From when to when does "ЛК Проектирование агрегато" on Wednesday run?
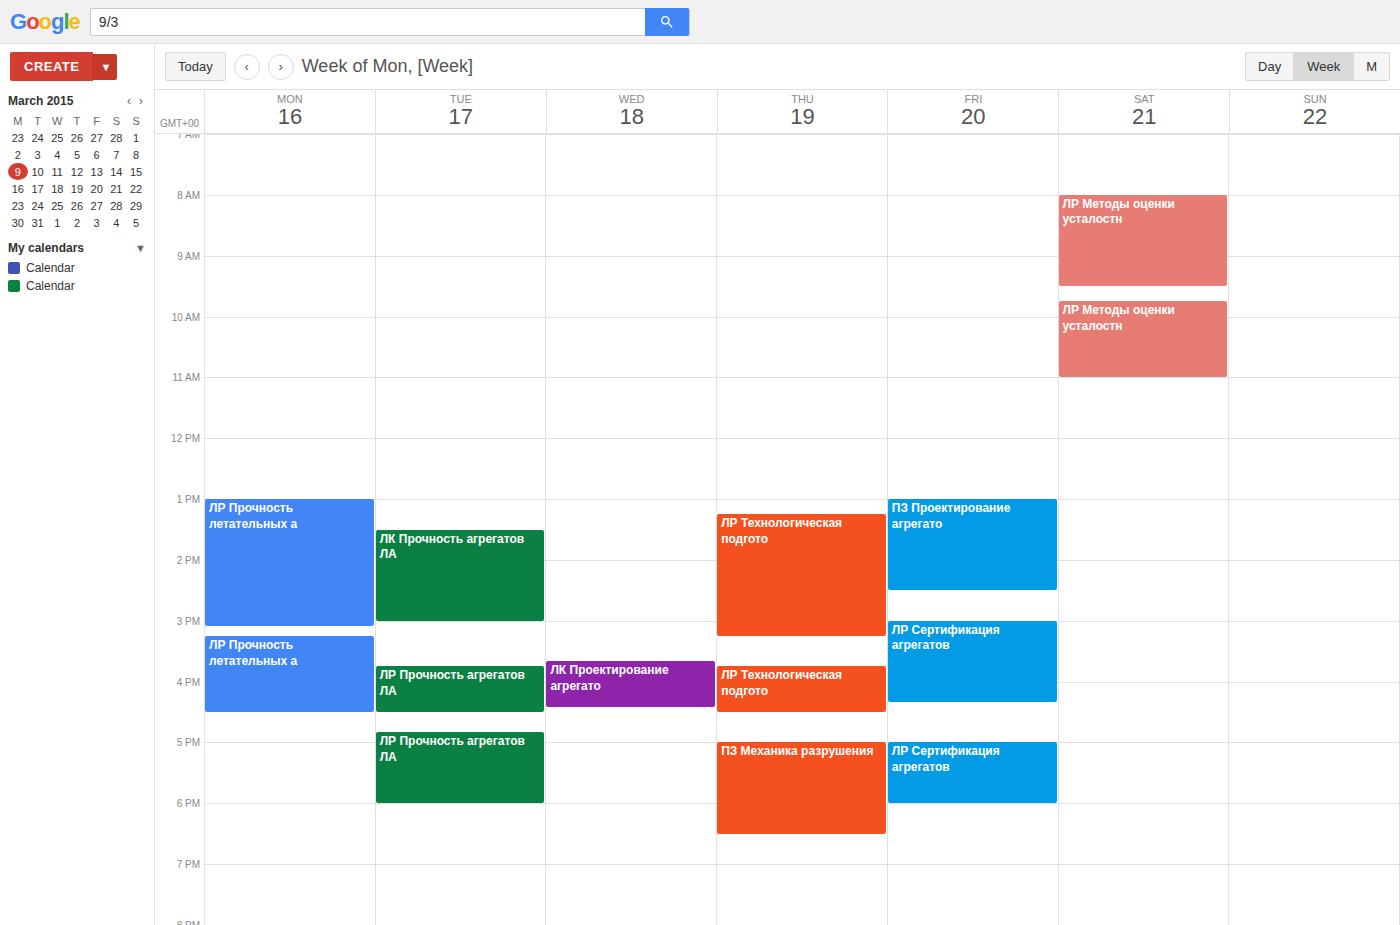
3:40 PM to 4:25 PM